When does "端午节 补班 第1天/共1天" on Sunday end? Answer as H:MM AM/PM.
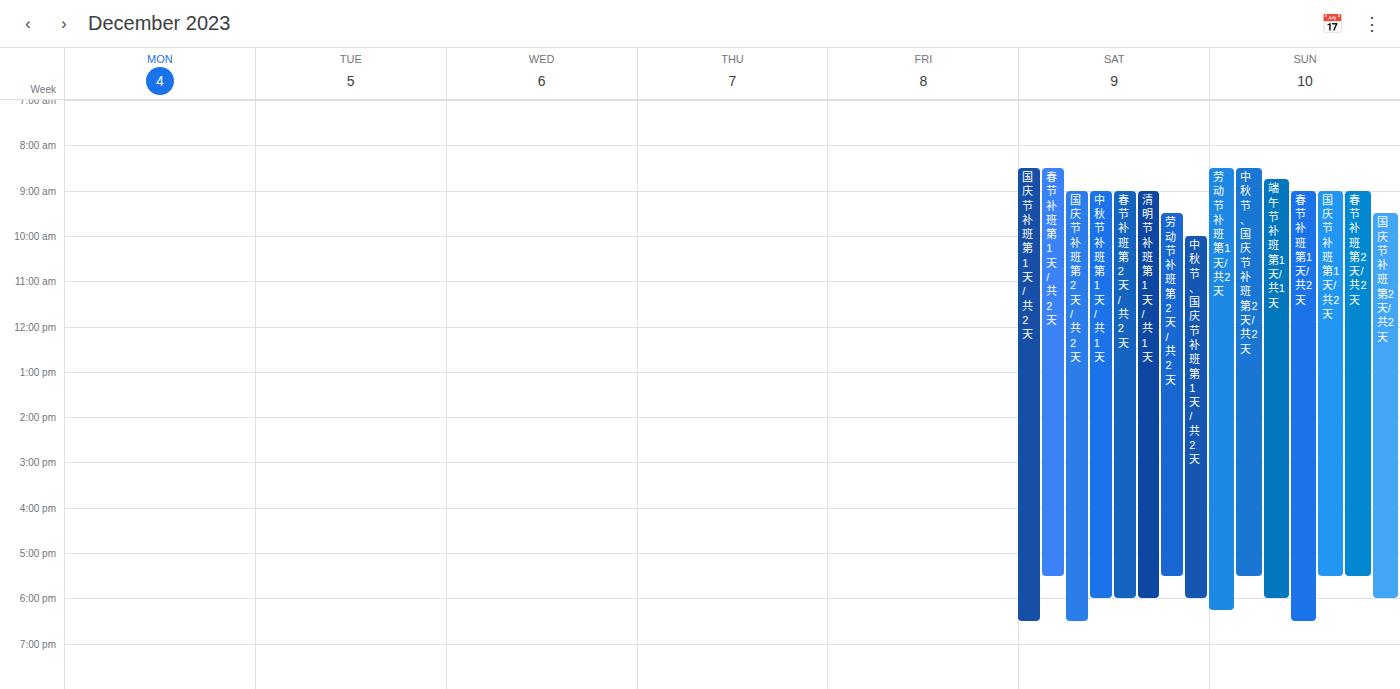
6:00 PM